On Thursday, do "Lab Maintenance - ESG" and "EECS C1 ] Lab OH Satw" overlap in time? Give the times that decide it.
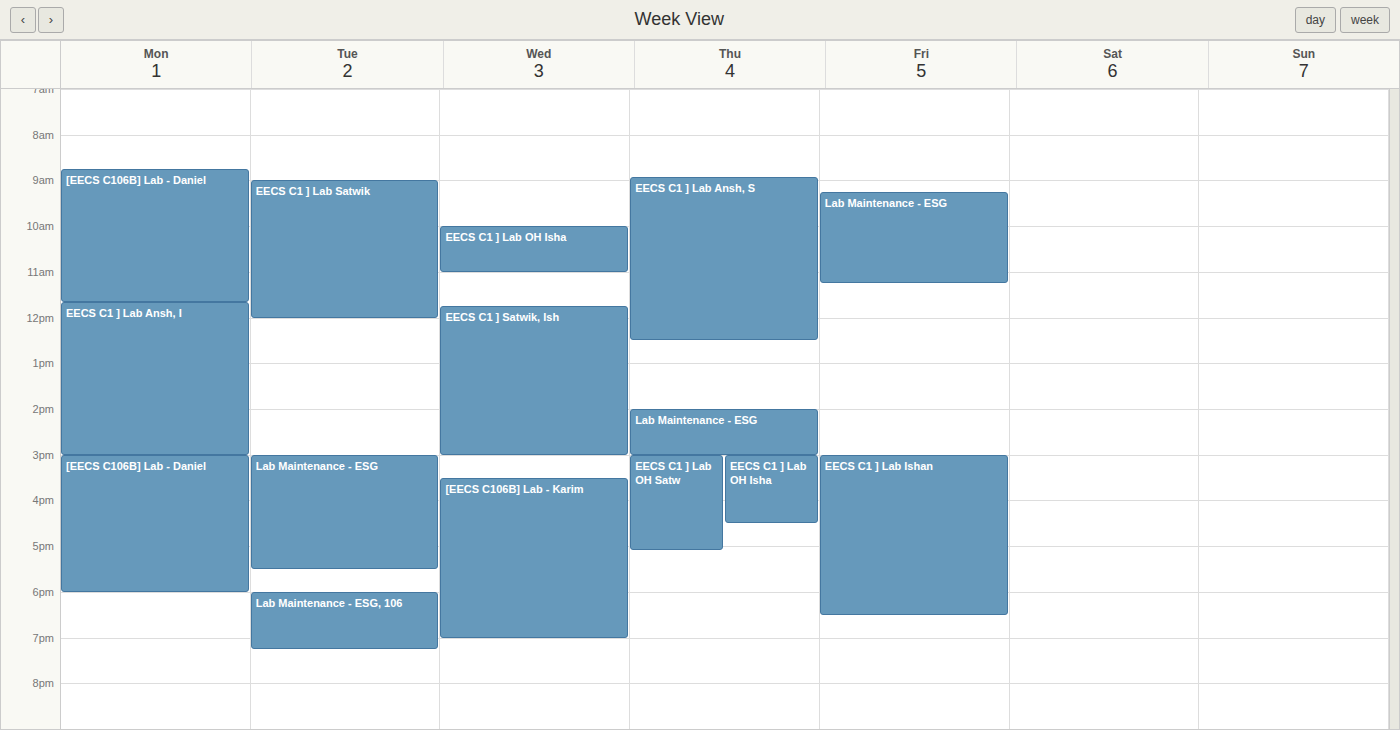
"Lab Maintenance - ESG" ends at 3:00 PM, exactly when "EECS C1 ] Lab OH Satw" starts -- they touch but do not overlap.